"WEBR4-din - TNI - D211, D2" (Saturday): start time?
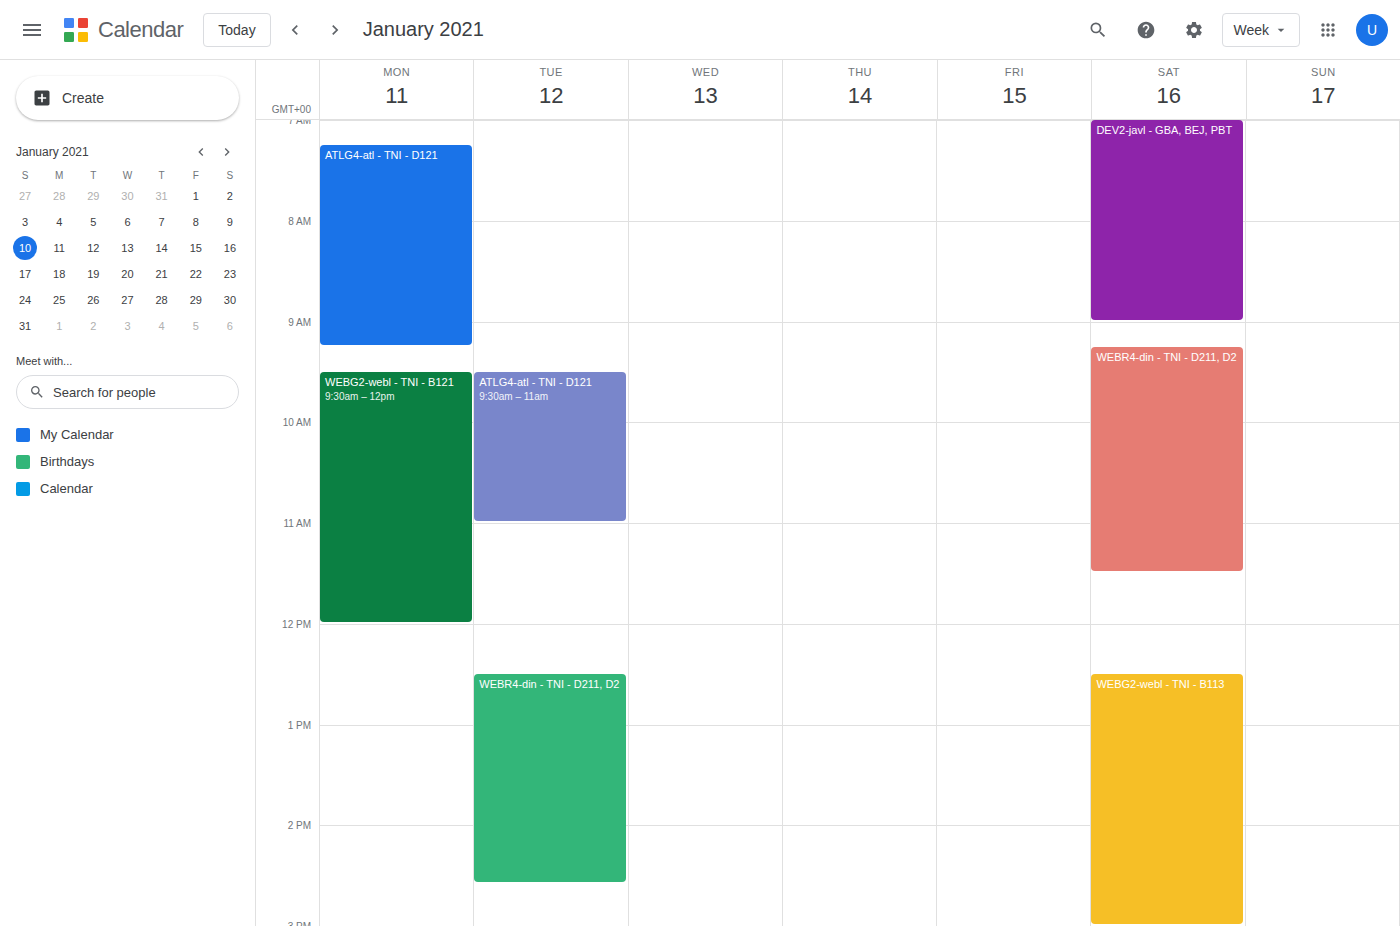
9:15 AM